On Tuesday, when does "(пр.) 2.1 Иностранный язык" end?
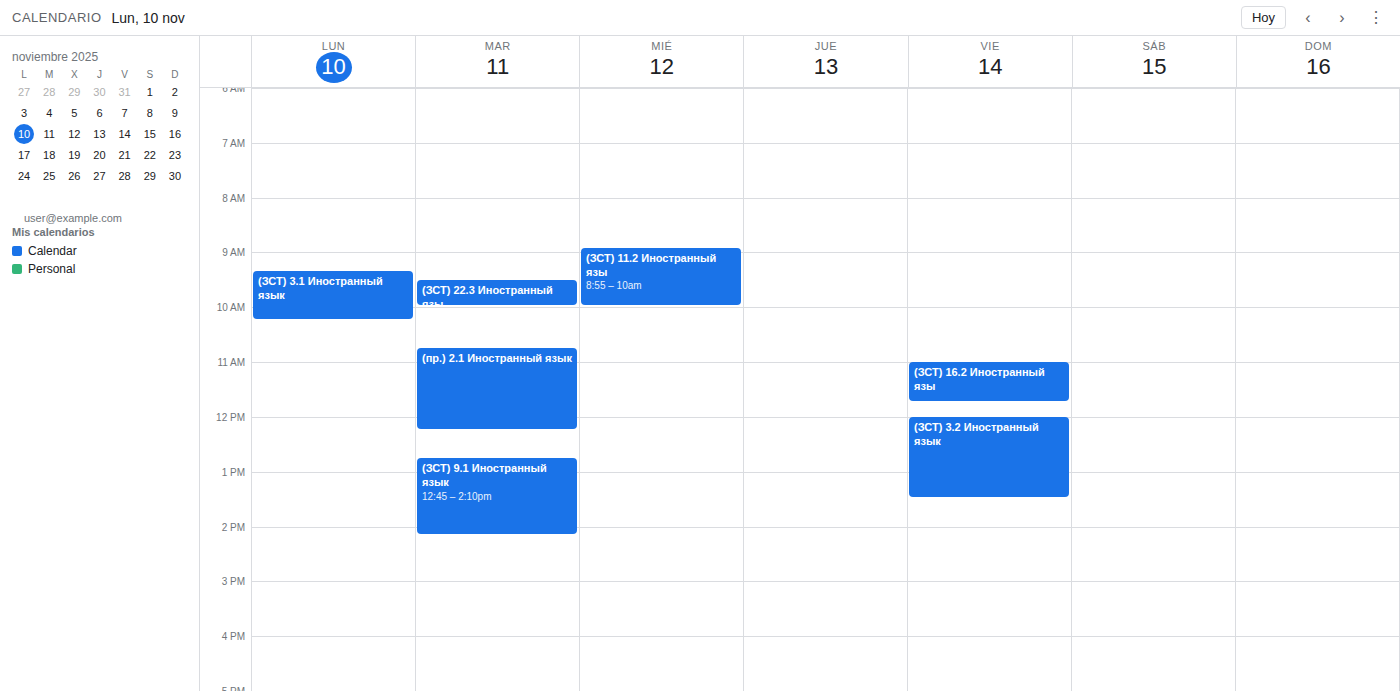
12:15 PM